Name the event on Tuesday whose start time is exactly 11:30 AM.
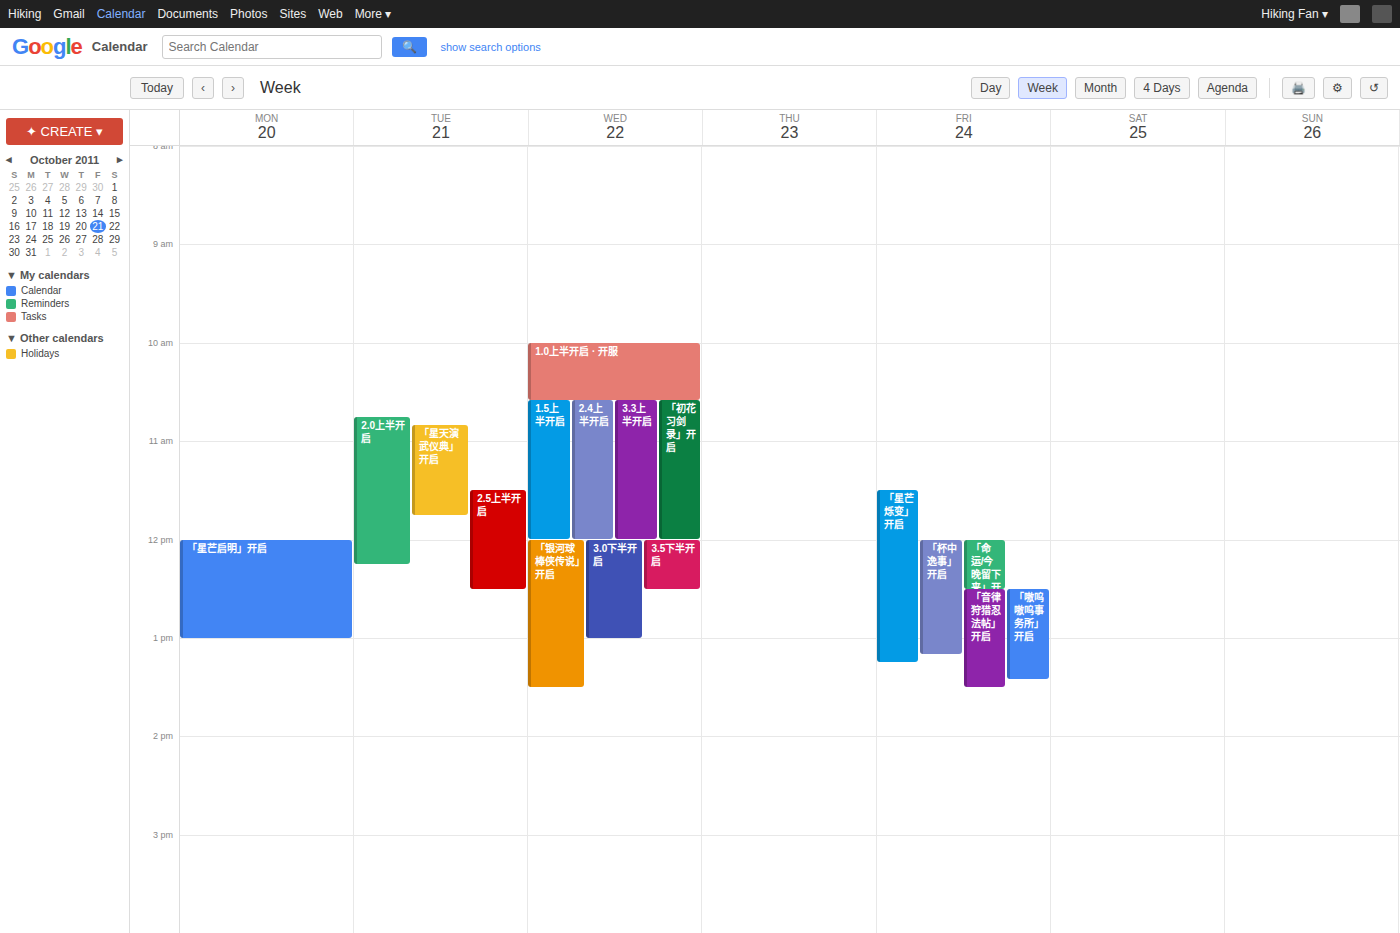
"2.5上半开启"